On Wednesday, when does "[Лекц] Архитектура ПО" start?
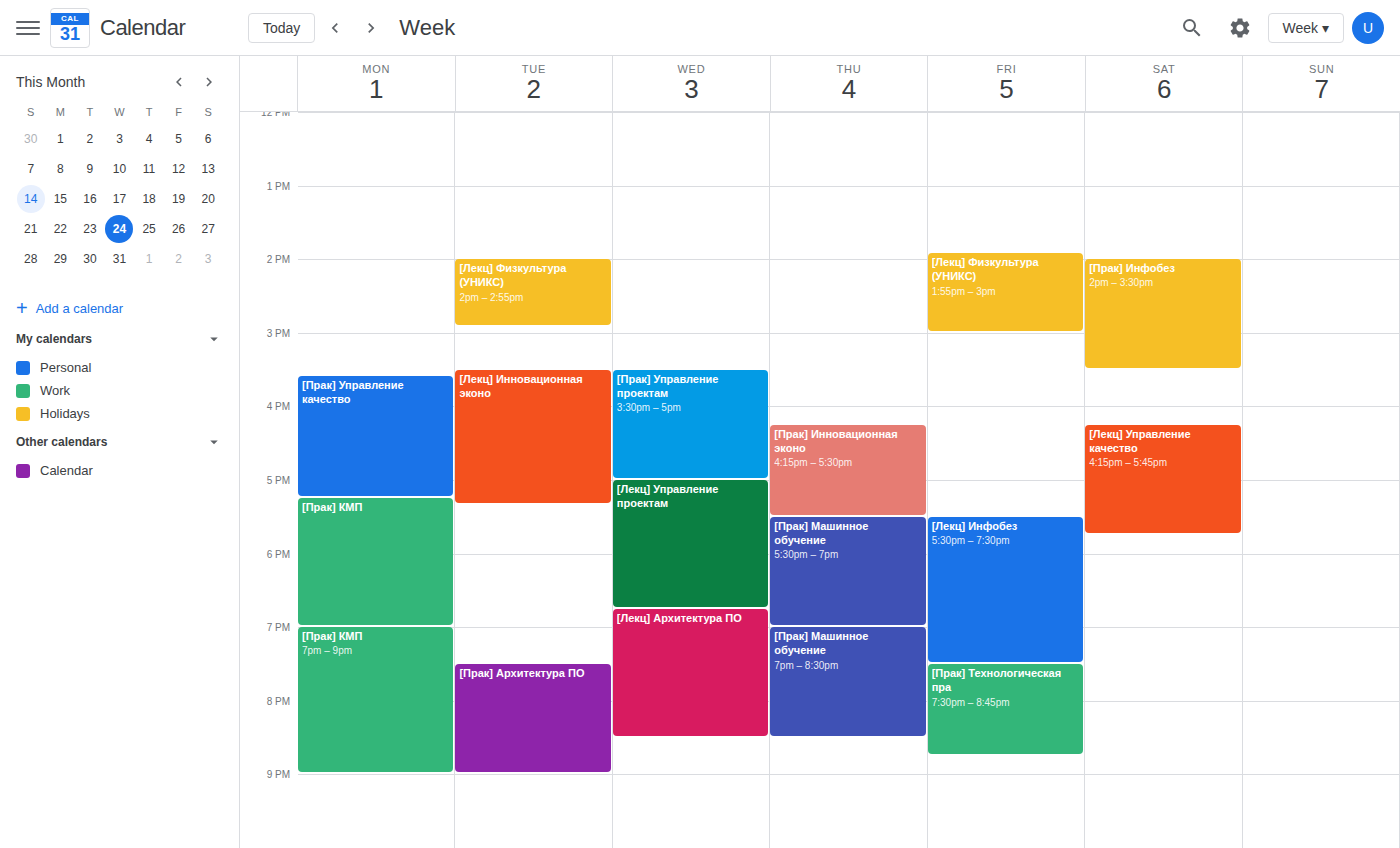
6:45 PM